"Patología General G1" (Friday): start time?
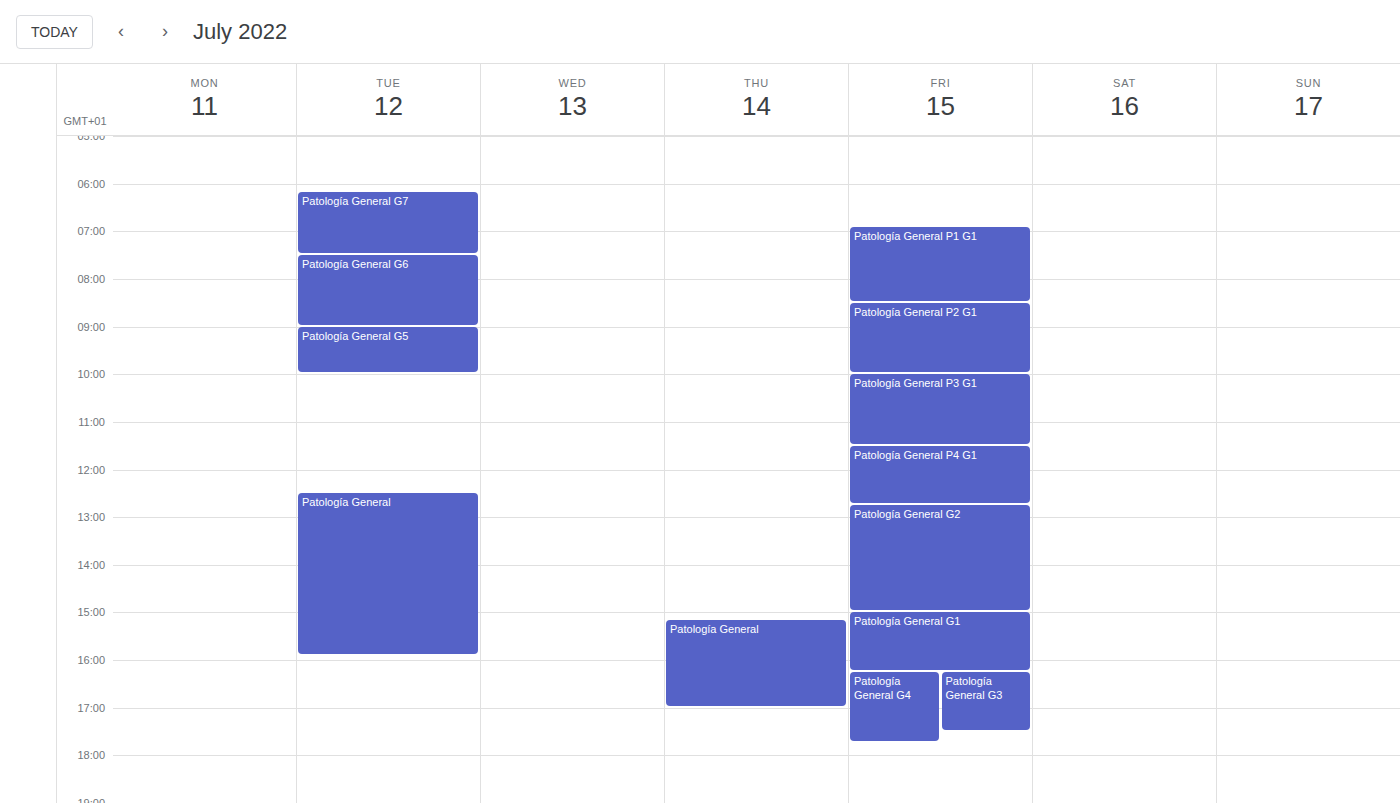
15:00